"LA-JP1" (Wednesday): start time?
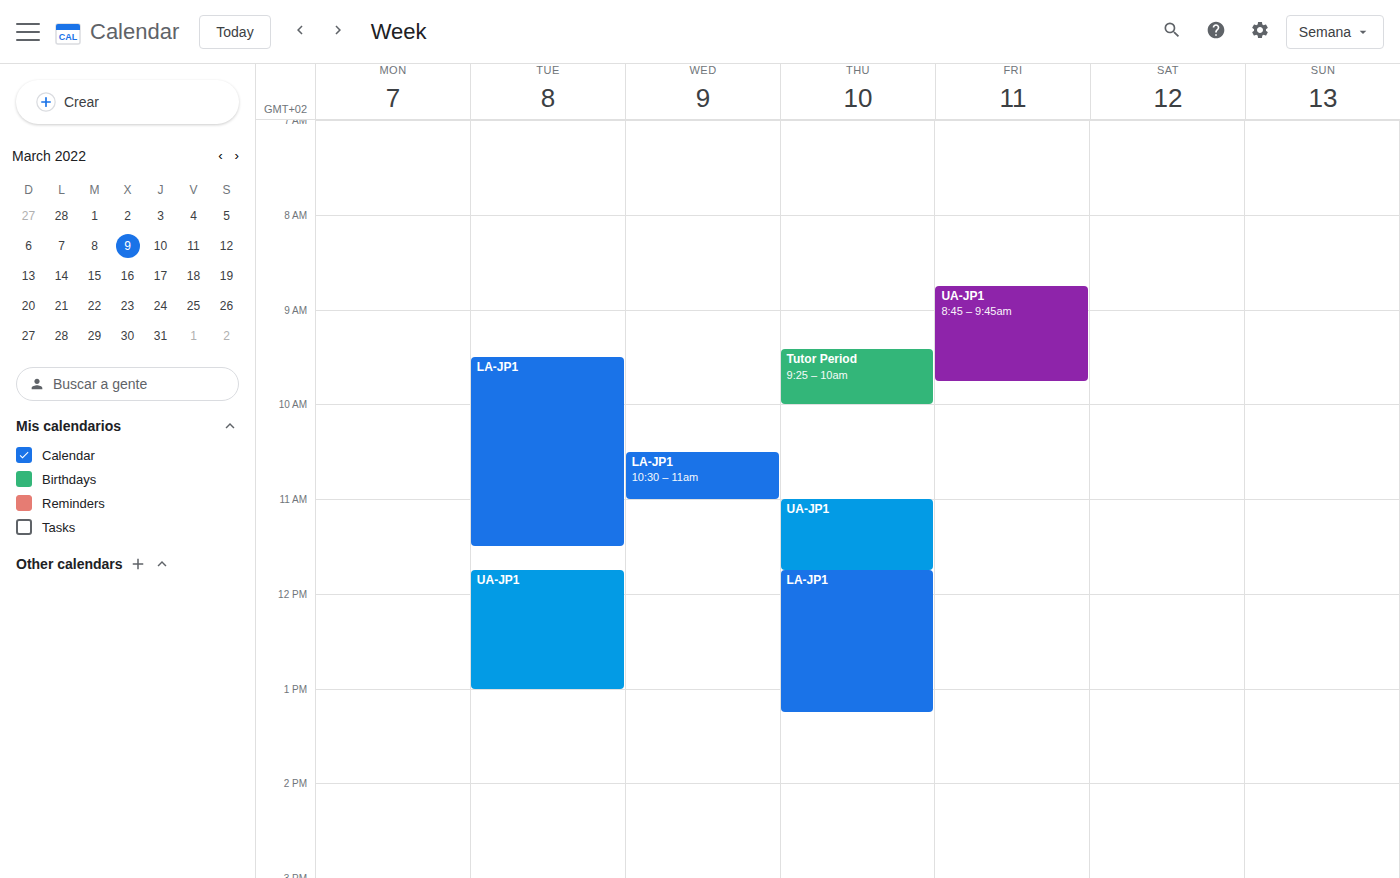
10:30